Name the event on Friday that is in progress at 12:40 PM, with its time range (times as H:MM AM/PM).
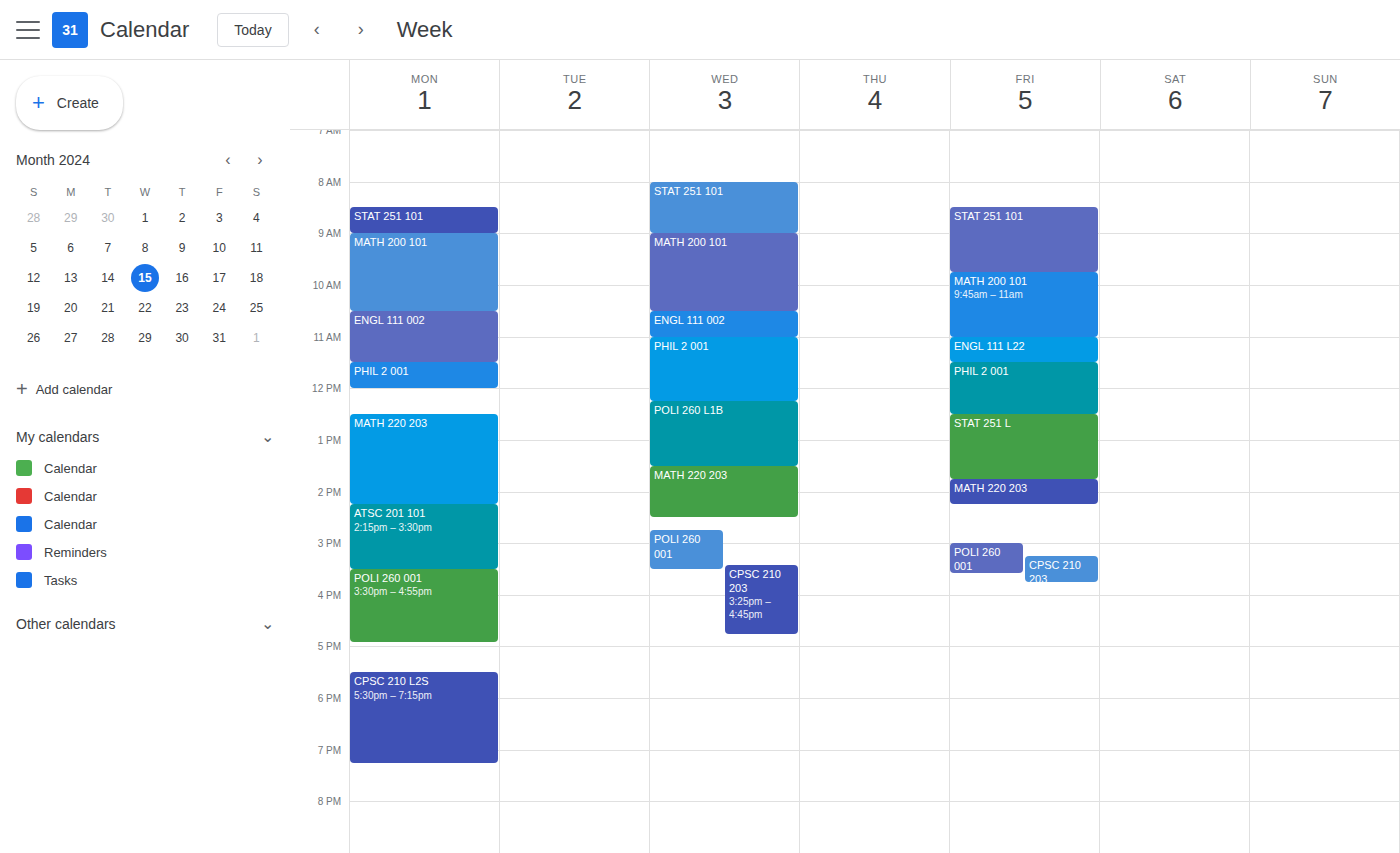
"STAT 251 L", 12:30 PM to 1:45 PM